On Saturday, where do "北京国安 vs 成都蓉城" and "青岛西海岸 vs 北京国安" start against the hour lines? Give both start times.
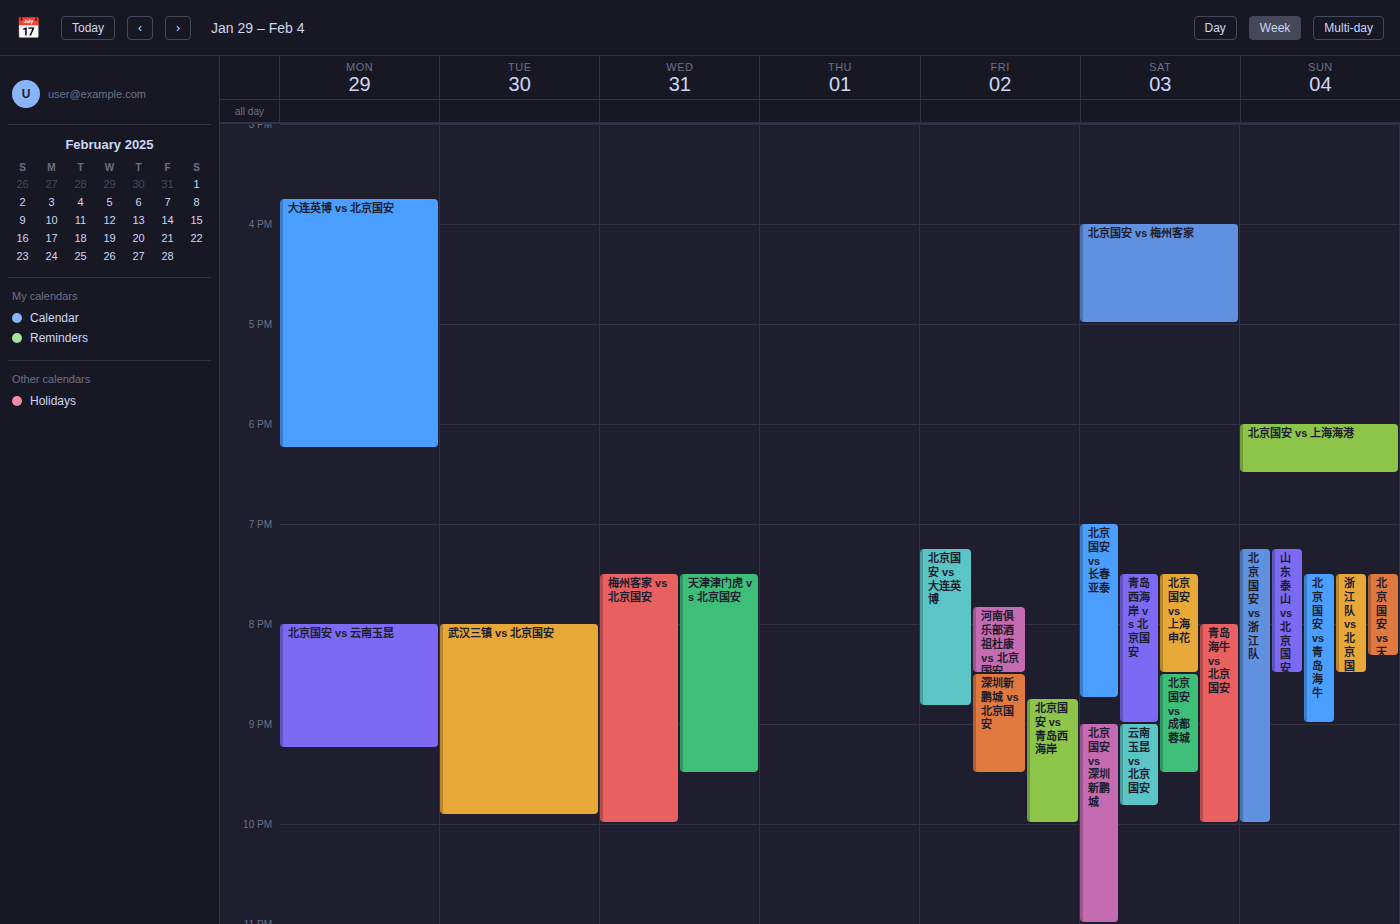
"北京国安 vs 成都蓉城": 8:30 PM, halfway between the 8 PM and 9 PM lines. "青岛西海岸 vs 北京国安": 7:30 PM, halfway between the 7 PM and 8 PM lines.